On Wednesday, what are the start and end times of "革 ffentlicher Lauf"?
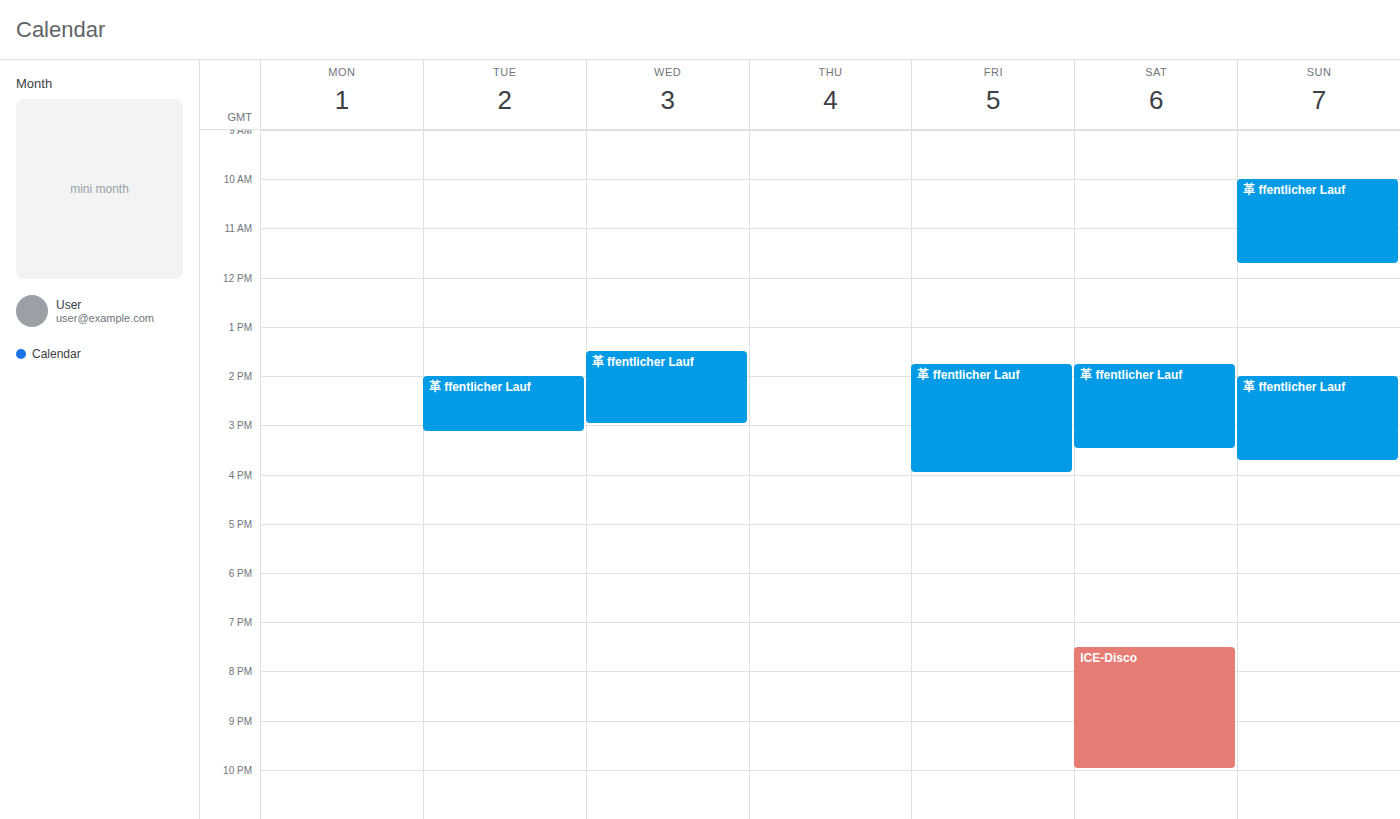
13:30 to 15:00